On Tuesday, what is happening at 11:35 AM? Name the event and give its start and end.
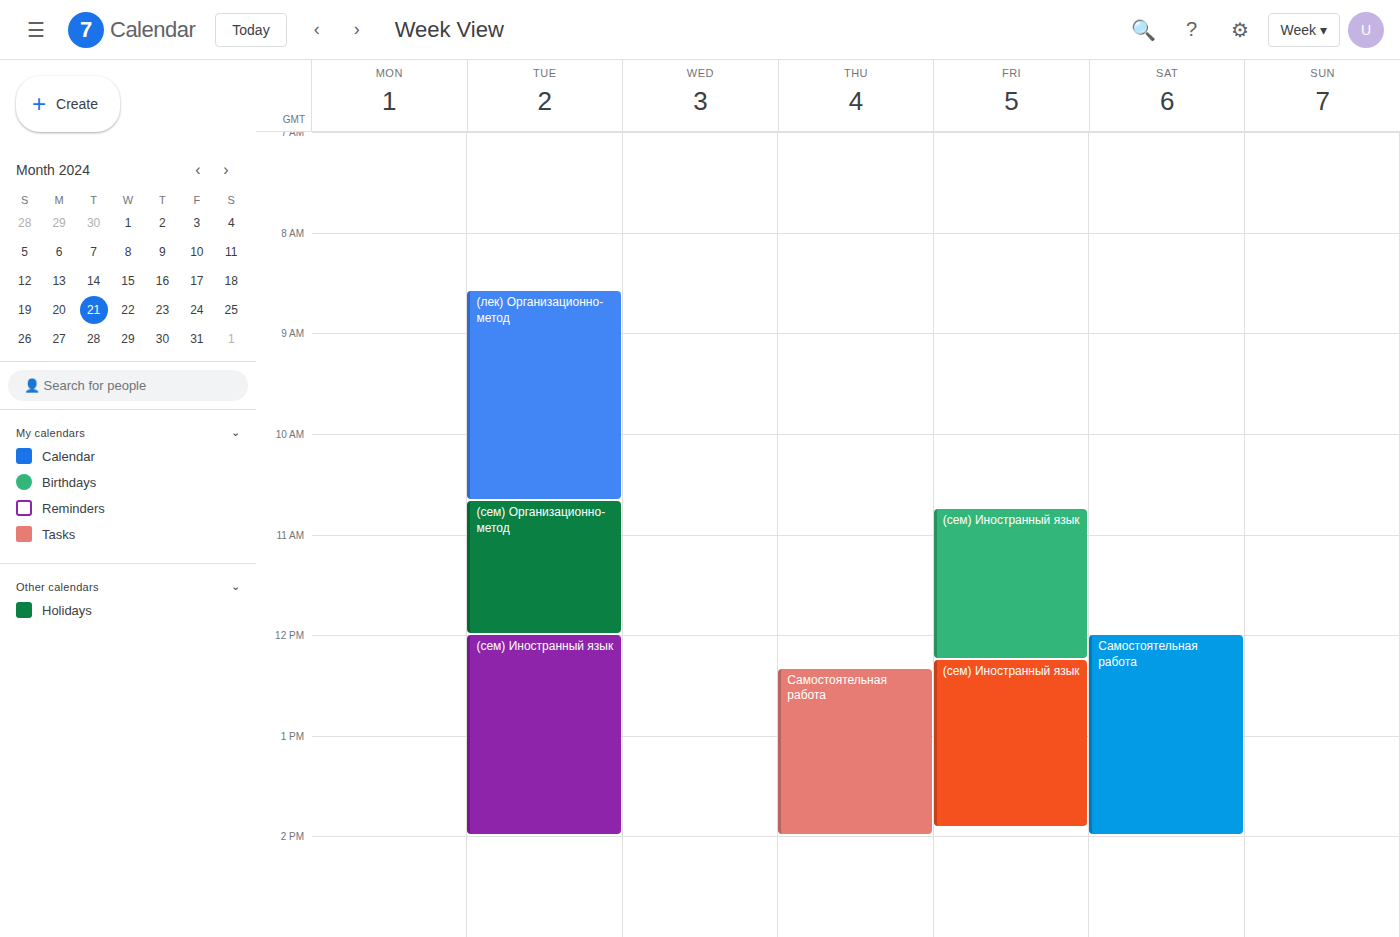
"(сем) Организационно-метод", 10:40 AM to 12:00 PM